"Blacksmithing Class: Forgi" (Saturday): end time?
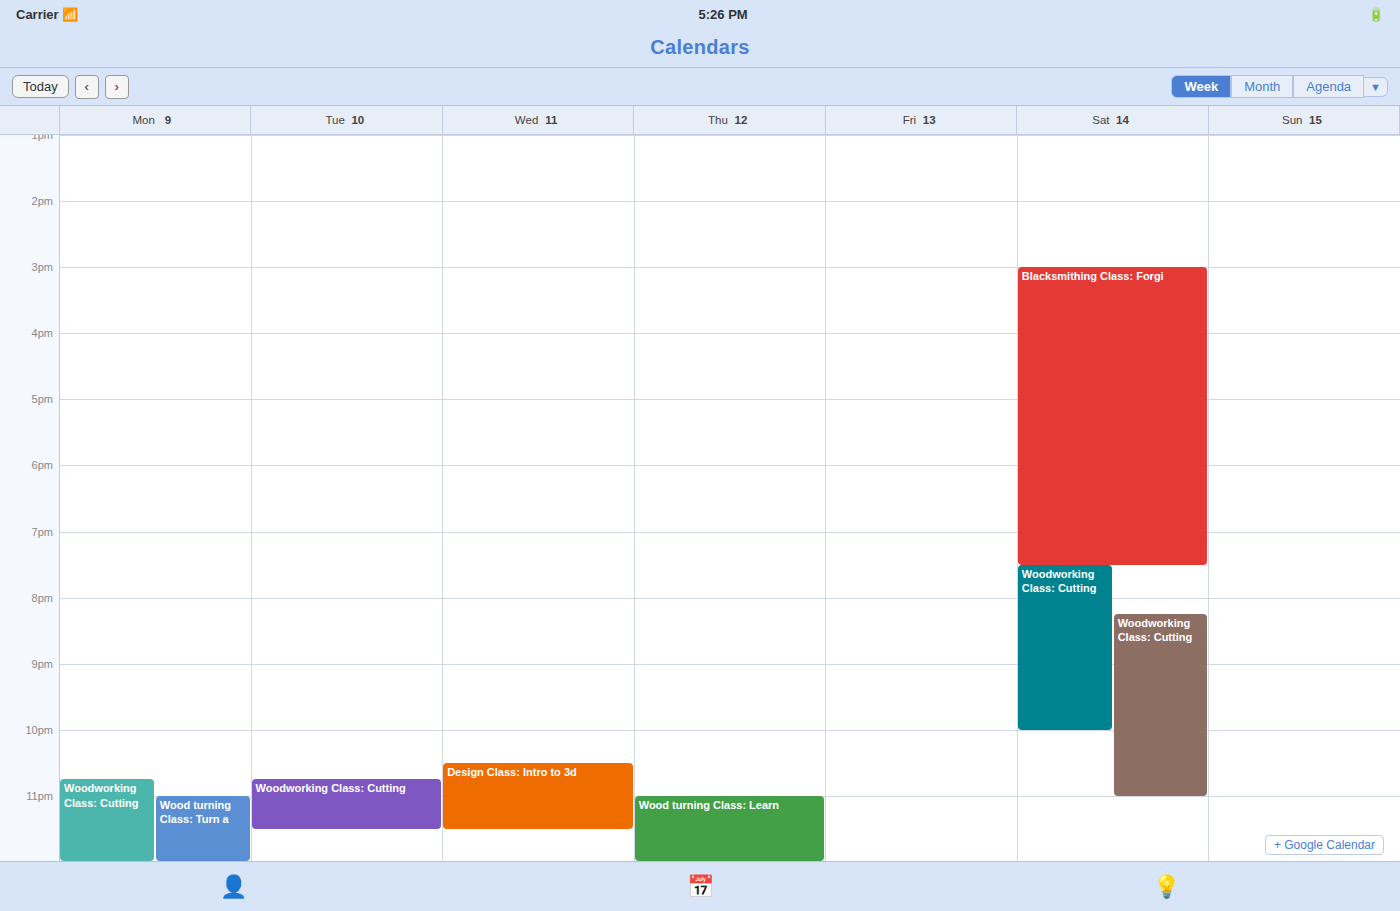
19:30